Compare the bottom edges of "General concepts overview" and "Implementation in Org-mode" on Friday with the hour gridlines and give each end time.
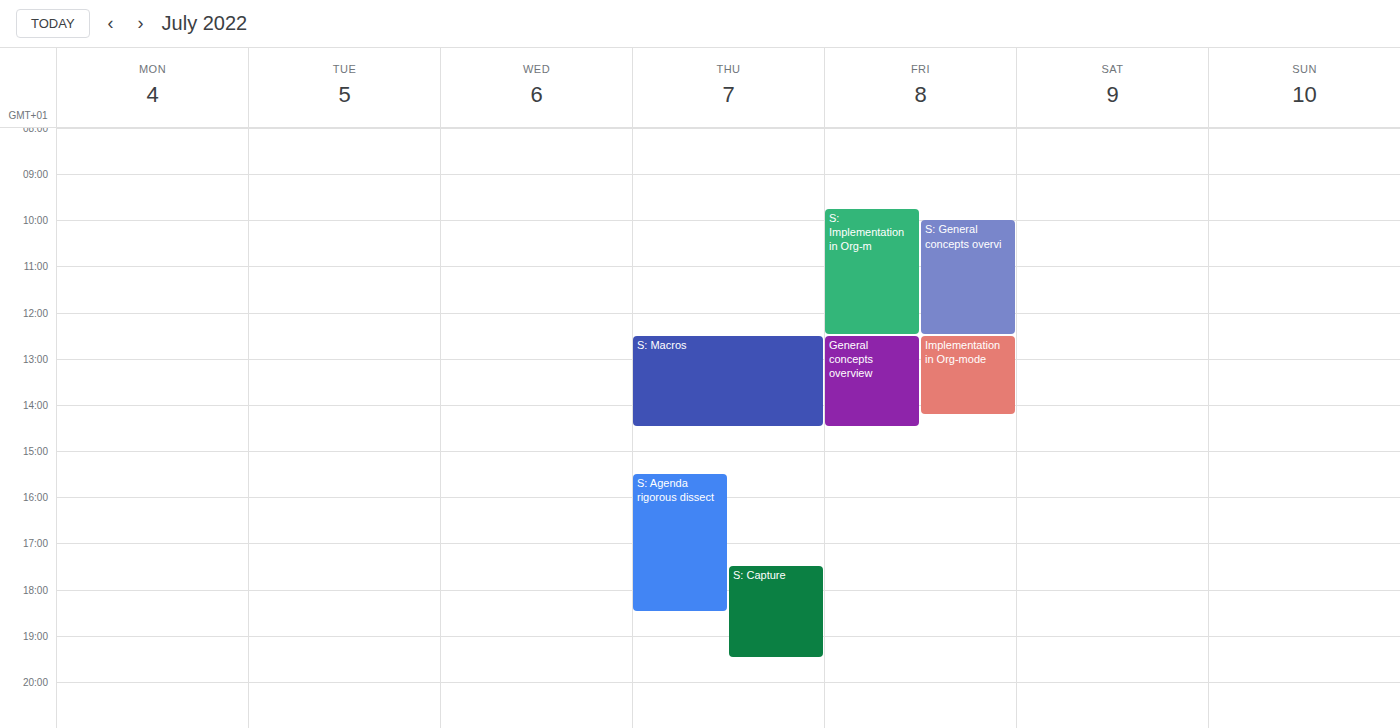
"General concepts overview": 2:30 PM, halfway between the 2 PM and 3 PM lines. "Implementation in Org-mode": 2:15 PM, neither: a quarter of the way from the 2 PM line to the 3 PM line.